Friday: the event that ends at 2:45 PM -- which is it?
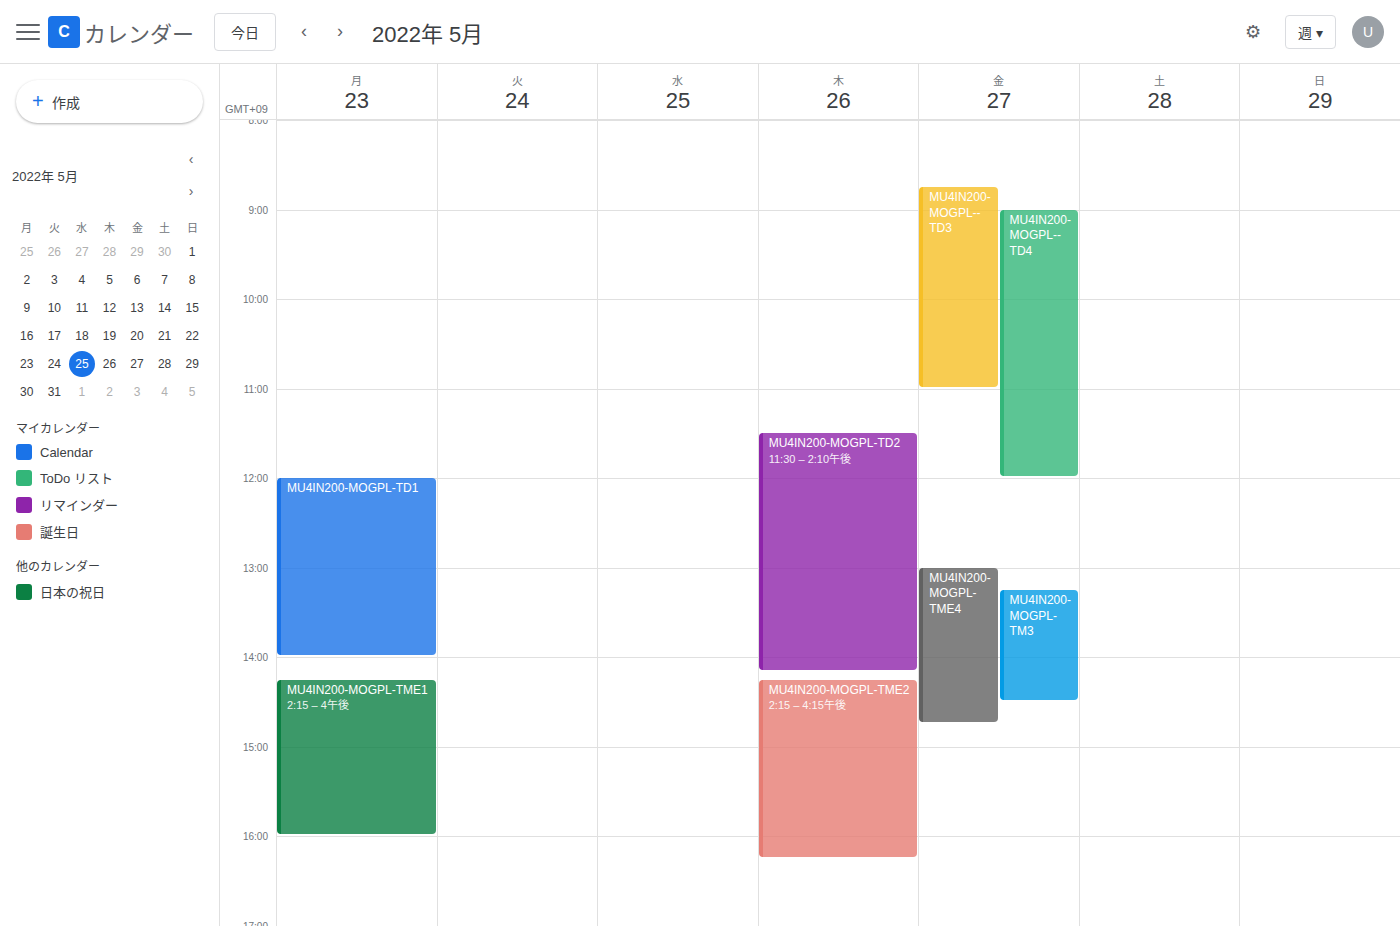
"MU4IN200-MOGPL-TME4"